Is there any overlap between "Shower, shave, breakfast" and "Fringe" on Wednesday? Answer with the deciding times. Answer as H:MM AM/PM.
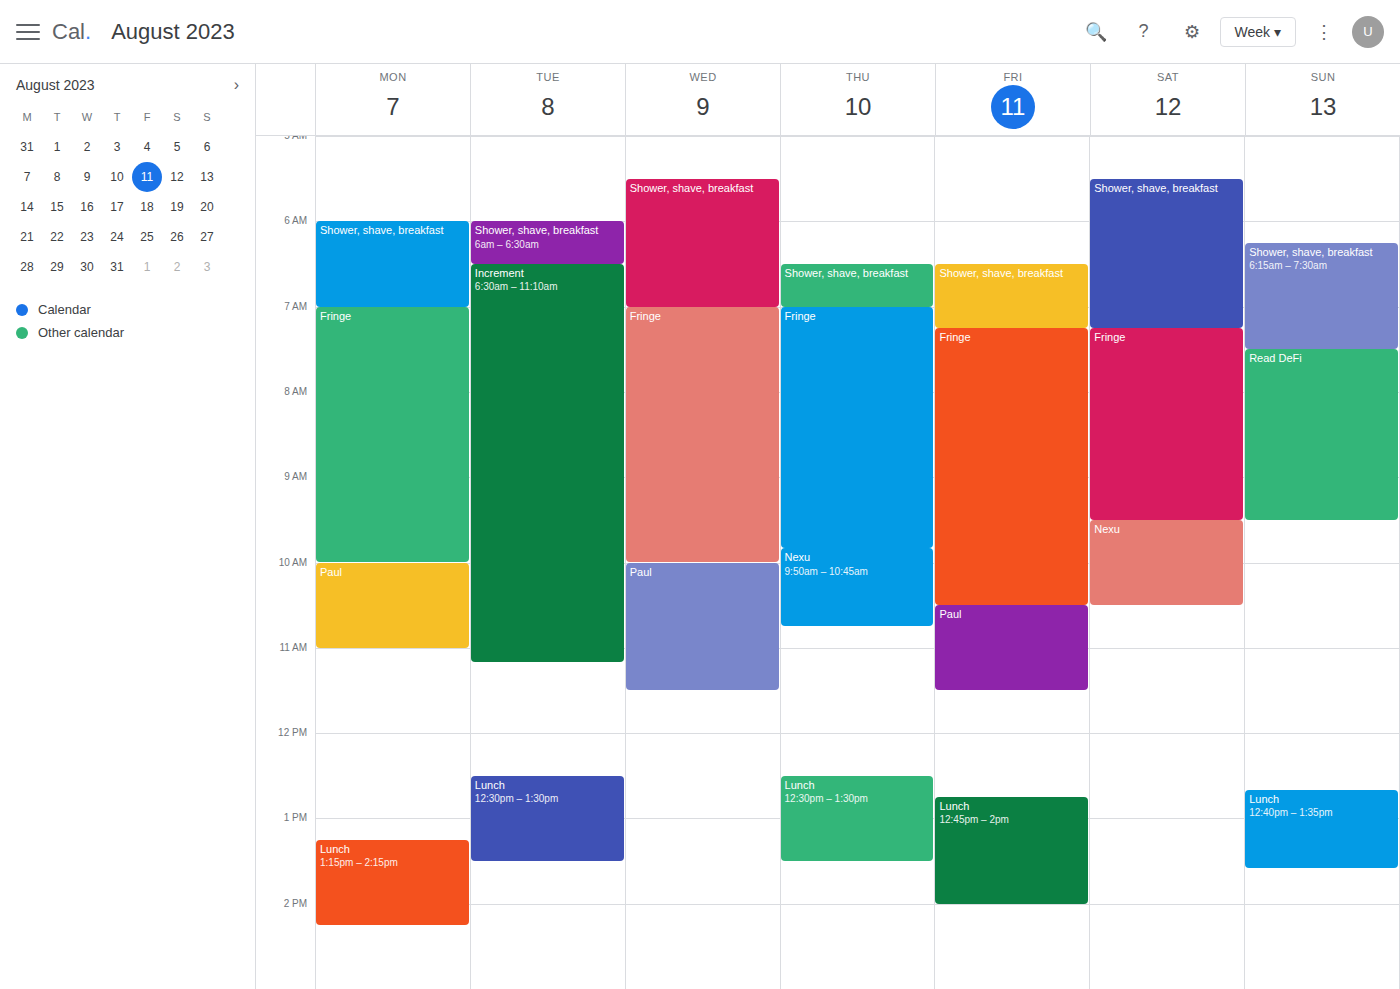
"Shower, shave, breakfast" ends at 7:00 AM, exactly when "Fringe" starts -- they touch but do not overlap.